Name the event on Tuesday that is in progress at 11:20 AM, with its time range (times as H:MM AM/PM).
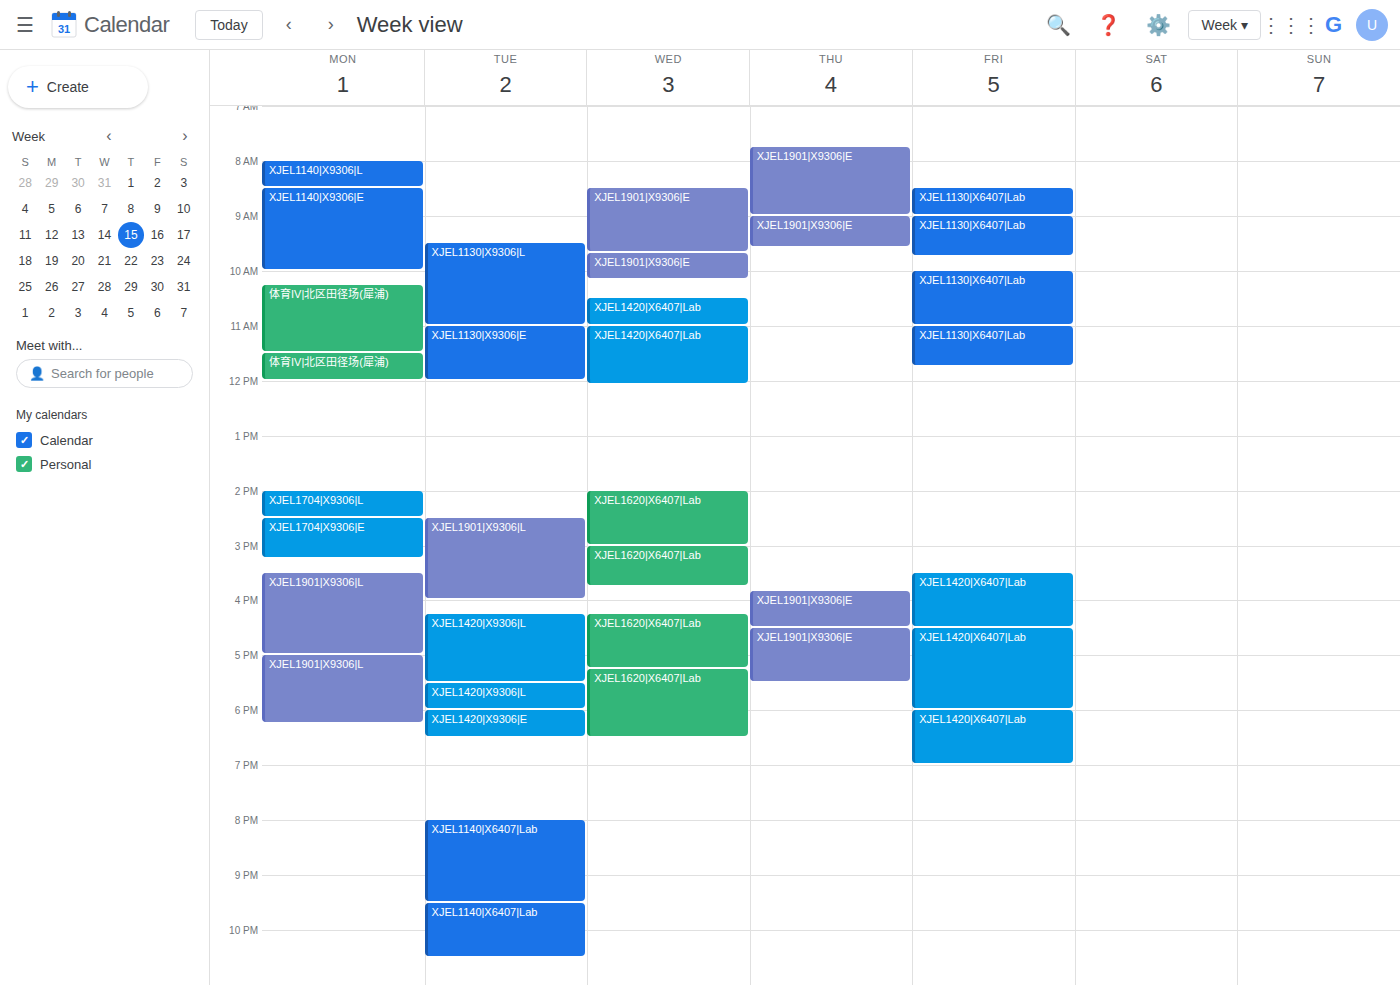
"XJEL1130|X9306|E", 11:00 AM to 12:00 PM